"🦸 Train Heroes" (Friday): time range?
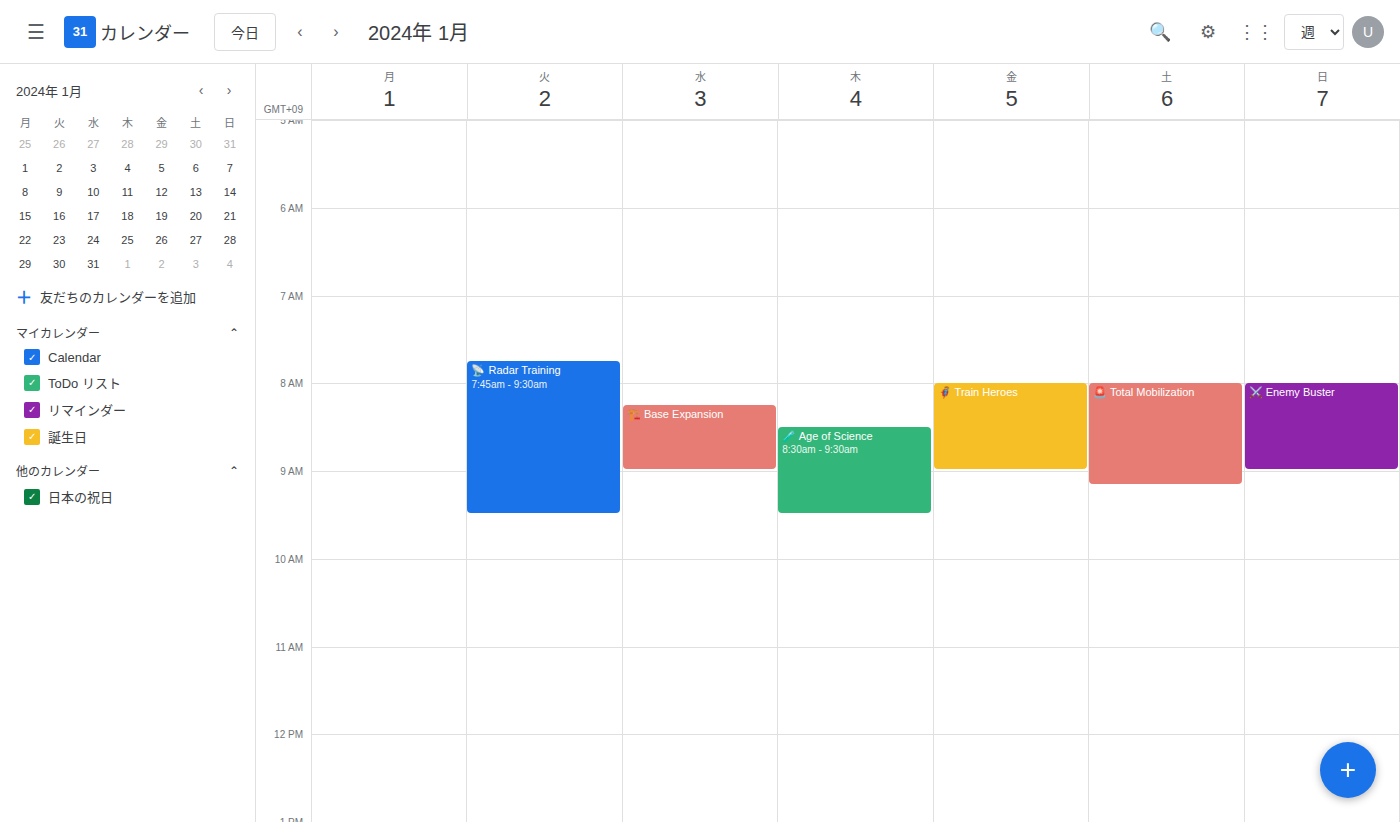
8:00 AM to 9:00 AM